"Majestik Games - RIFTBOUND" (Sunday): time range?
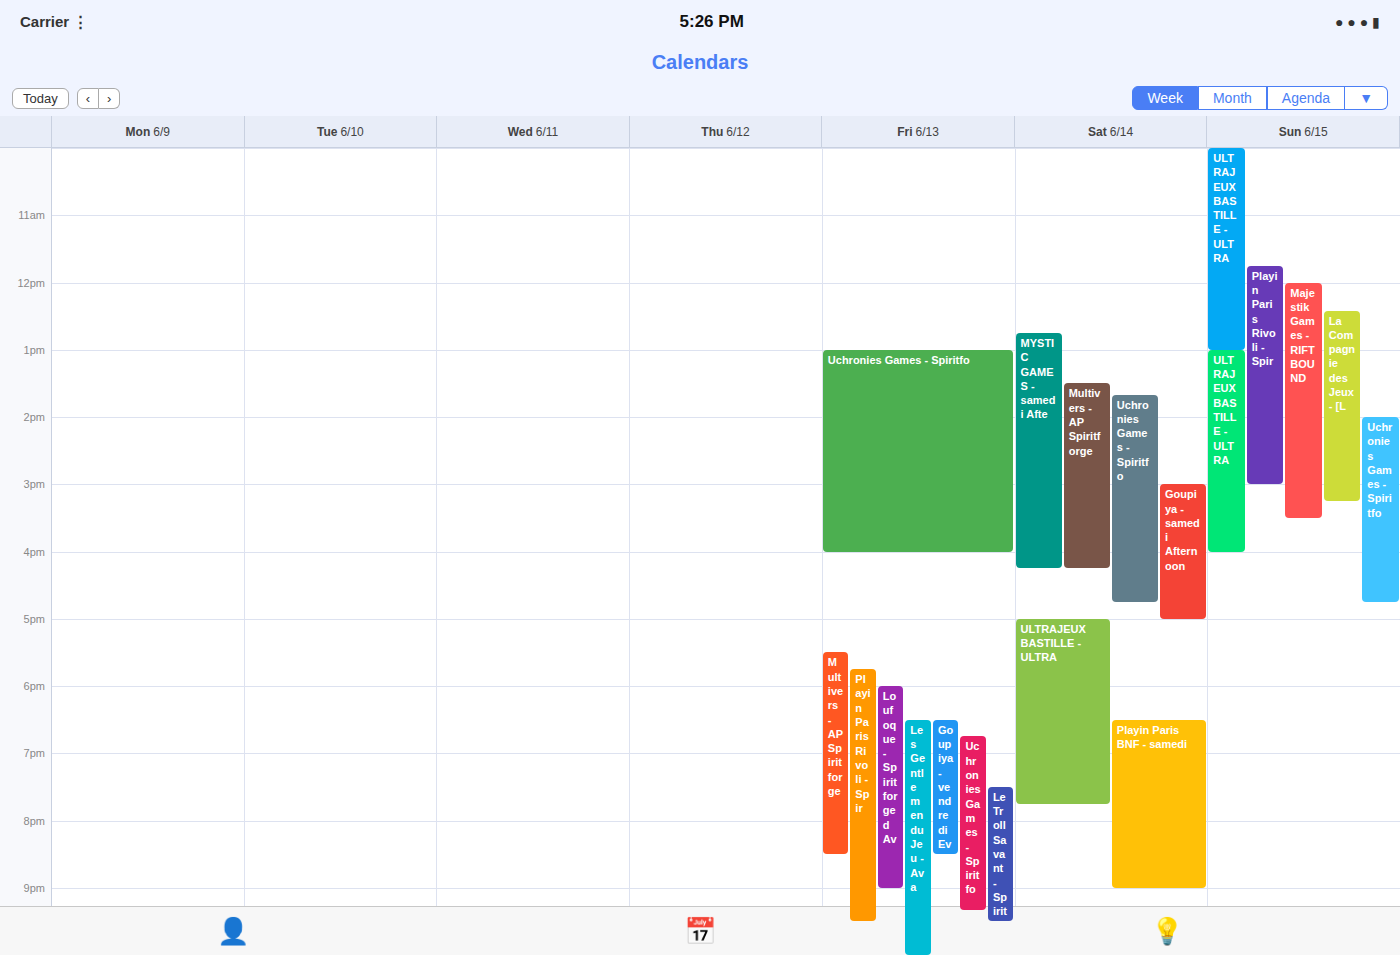
12:00 PM to 3:30 PM